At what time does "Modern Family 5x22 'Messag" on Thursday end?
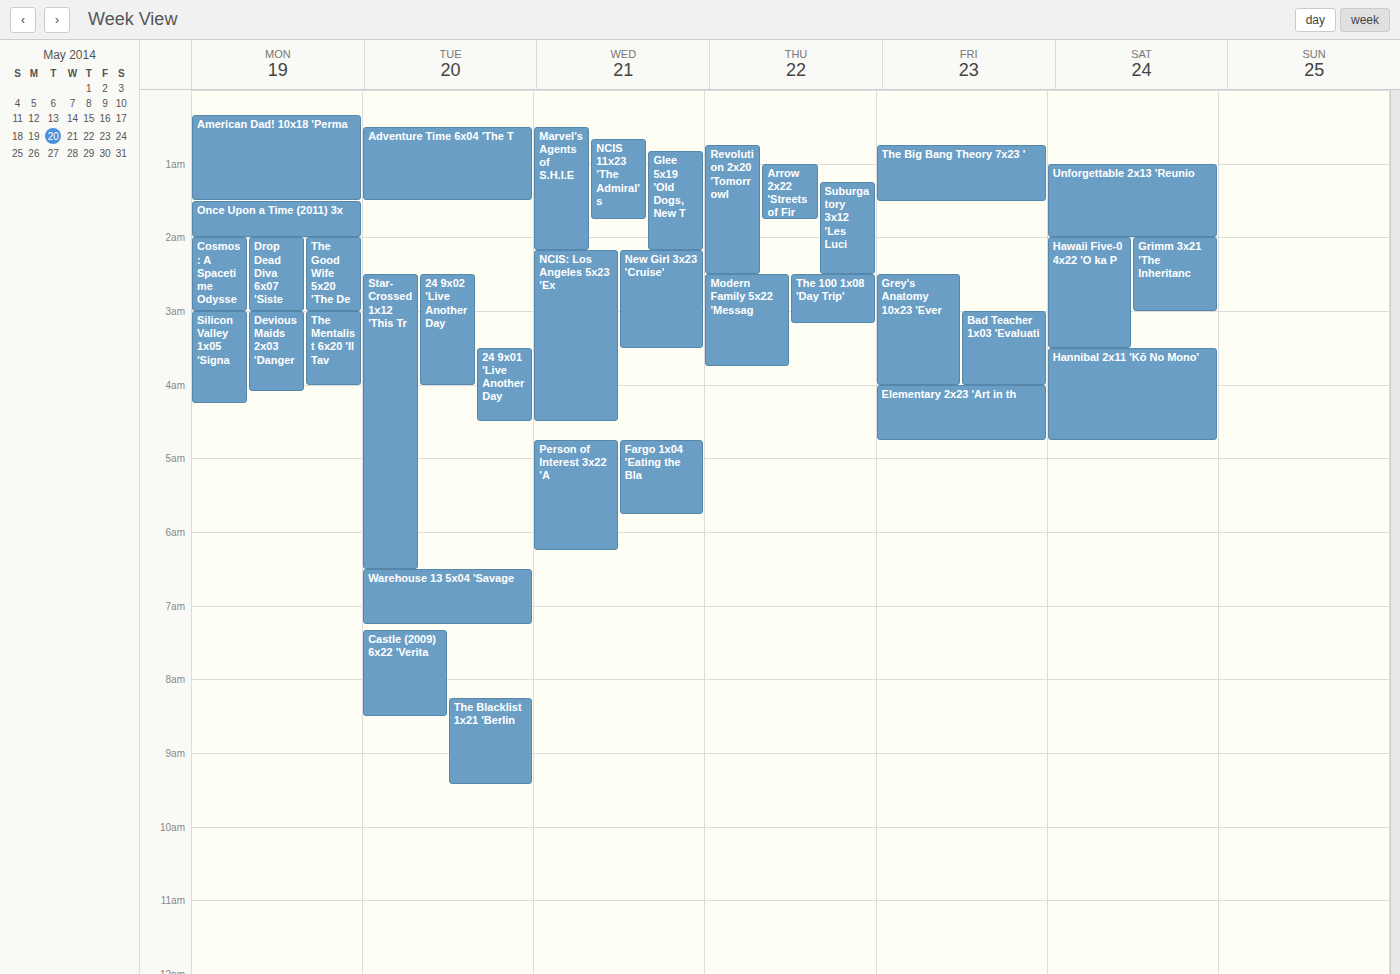
3:45 AM